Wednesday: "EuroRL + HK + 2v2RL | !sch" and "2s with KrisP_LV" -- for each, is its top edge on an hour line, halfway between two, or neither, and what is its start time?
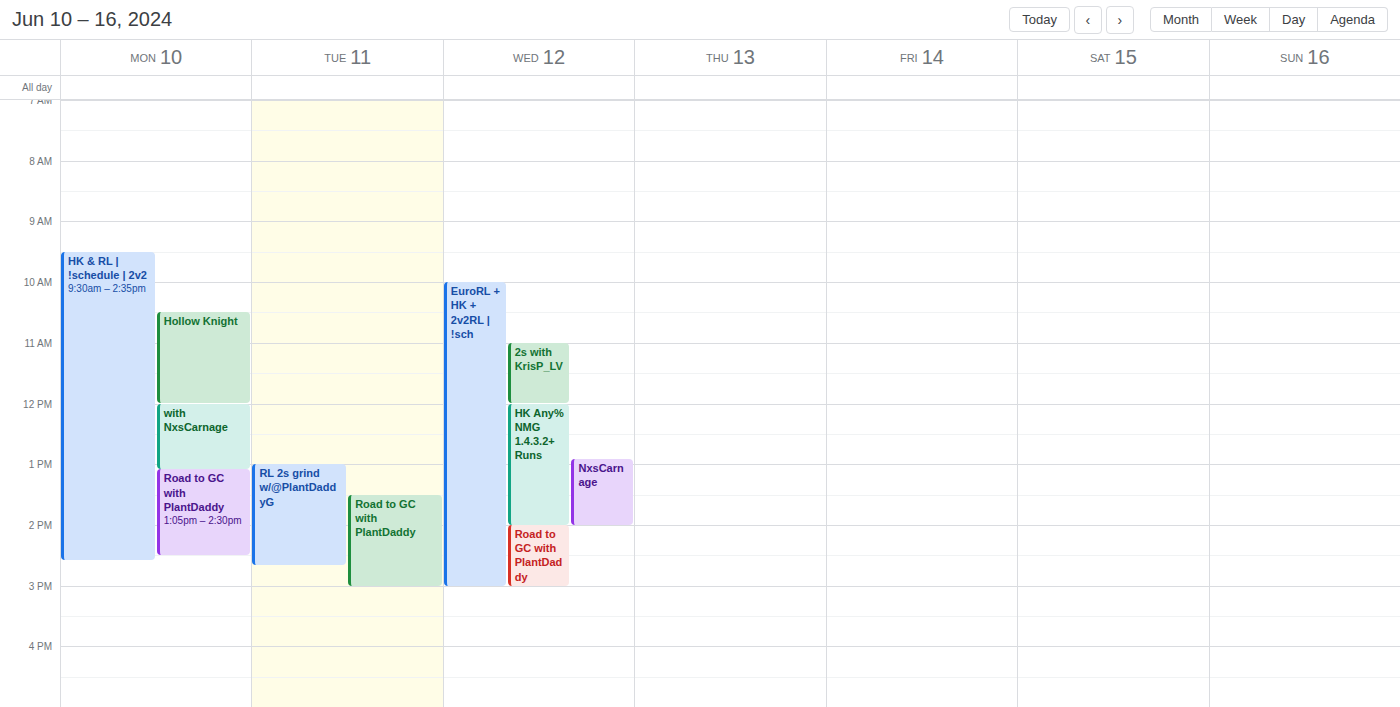
"EuroRL + HK + 2v2RL | !sch": 10:00 AM, exactly on the 10 AM line. "2s with KrisP_LV": 11:00 AM, exactly on the 11 AM line.